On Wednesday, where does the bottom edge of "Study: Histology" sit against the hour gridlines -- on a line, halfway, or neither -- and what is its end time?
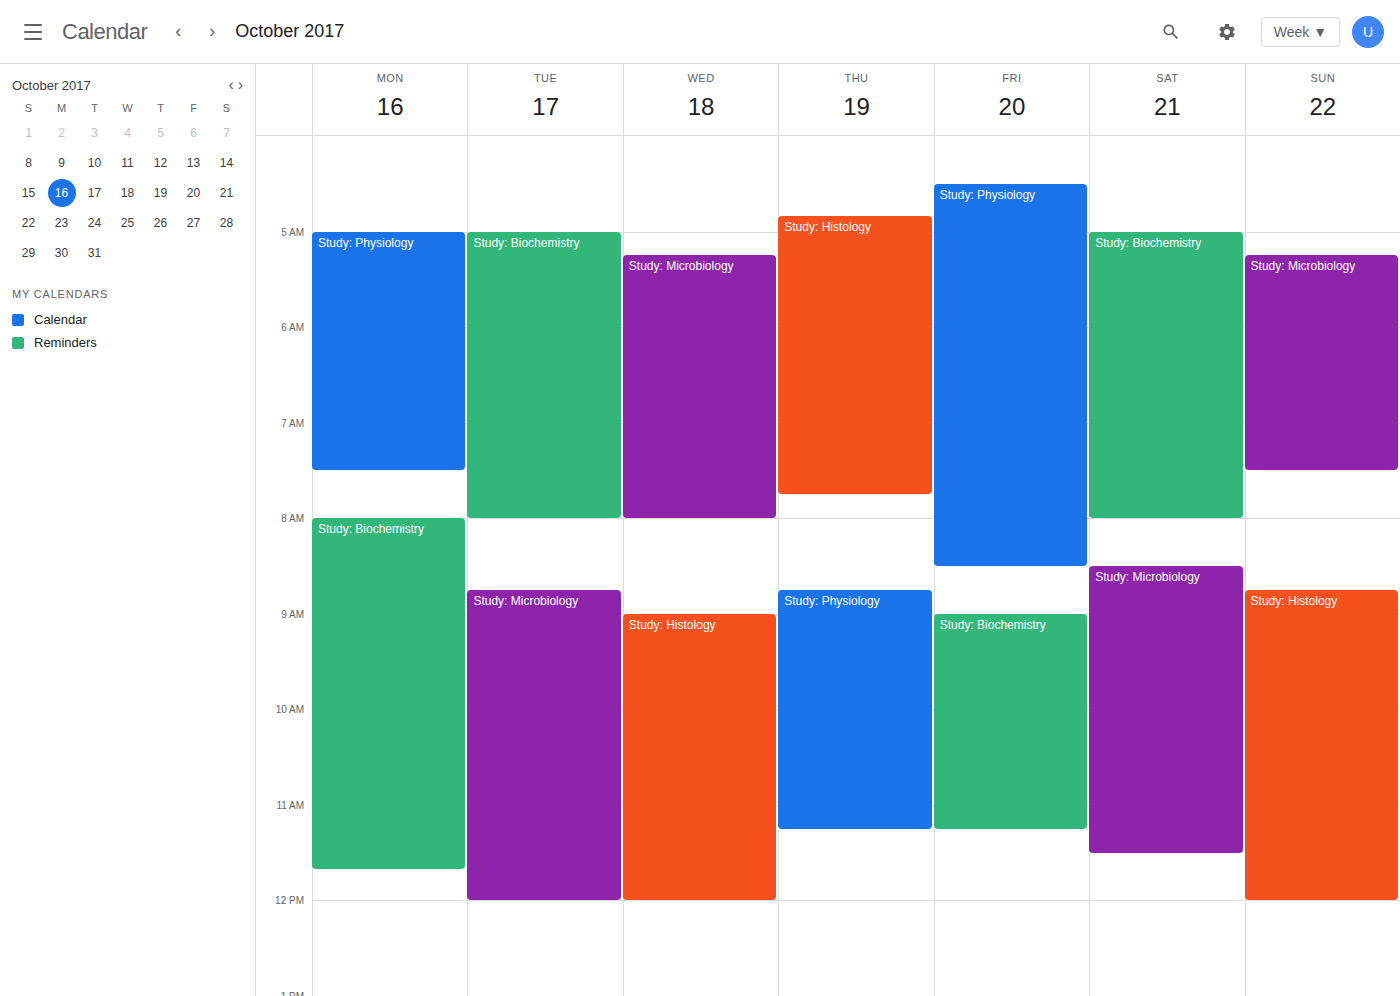
12:00 PM -- exactly on the 12 PM line.